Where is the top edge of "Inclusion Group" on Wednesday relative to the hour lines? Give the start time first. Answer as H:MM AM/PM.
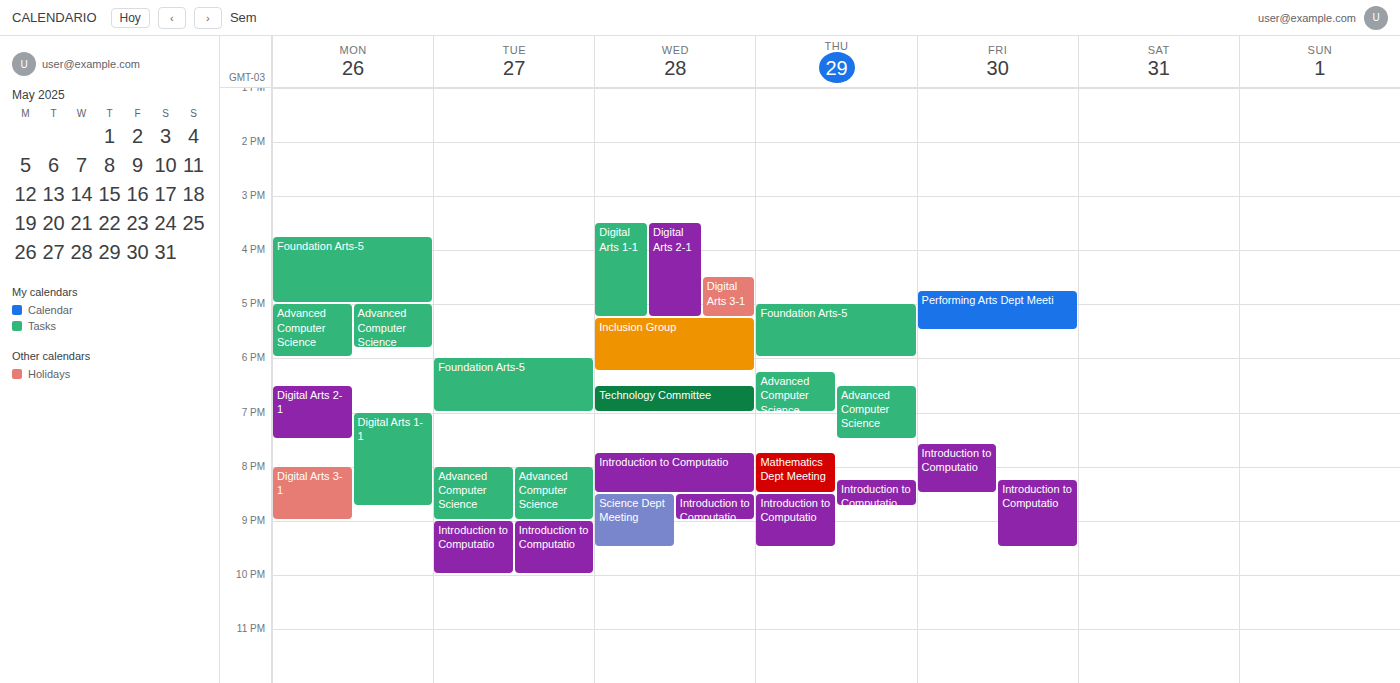
5:15 PM -- neither: a quarter of the way from the 5 PM line to the 6 PM line.